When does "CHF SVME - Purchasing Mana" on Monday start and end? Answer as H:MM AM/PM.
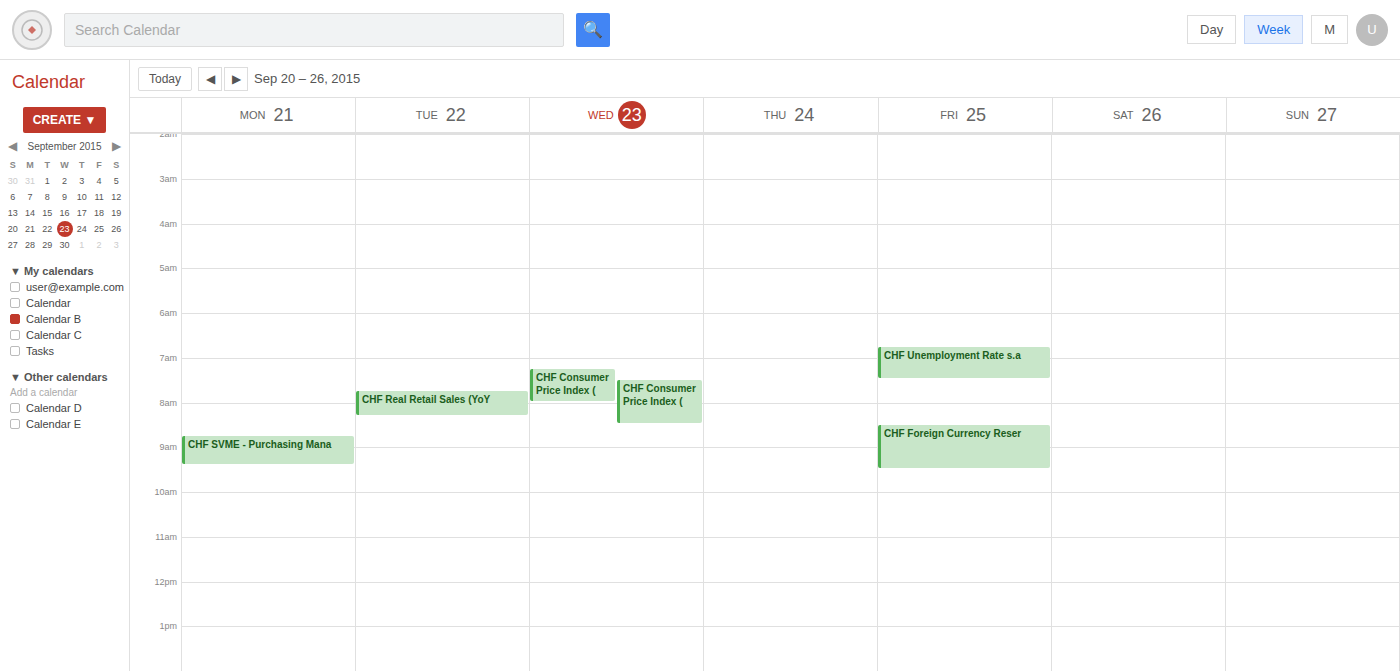
8:45 AM to 9:25 AM